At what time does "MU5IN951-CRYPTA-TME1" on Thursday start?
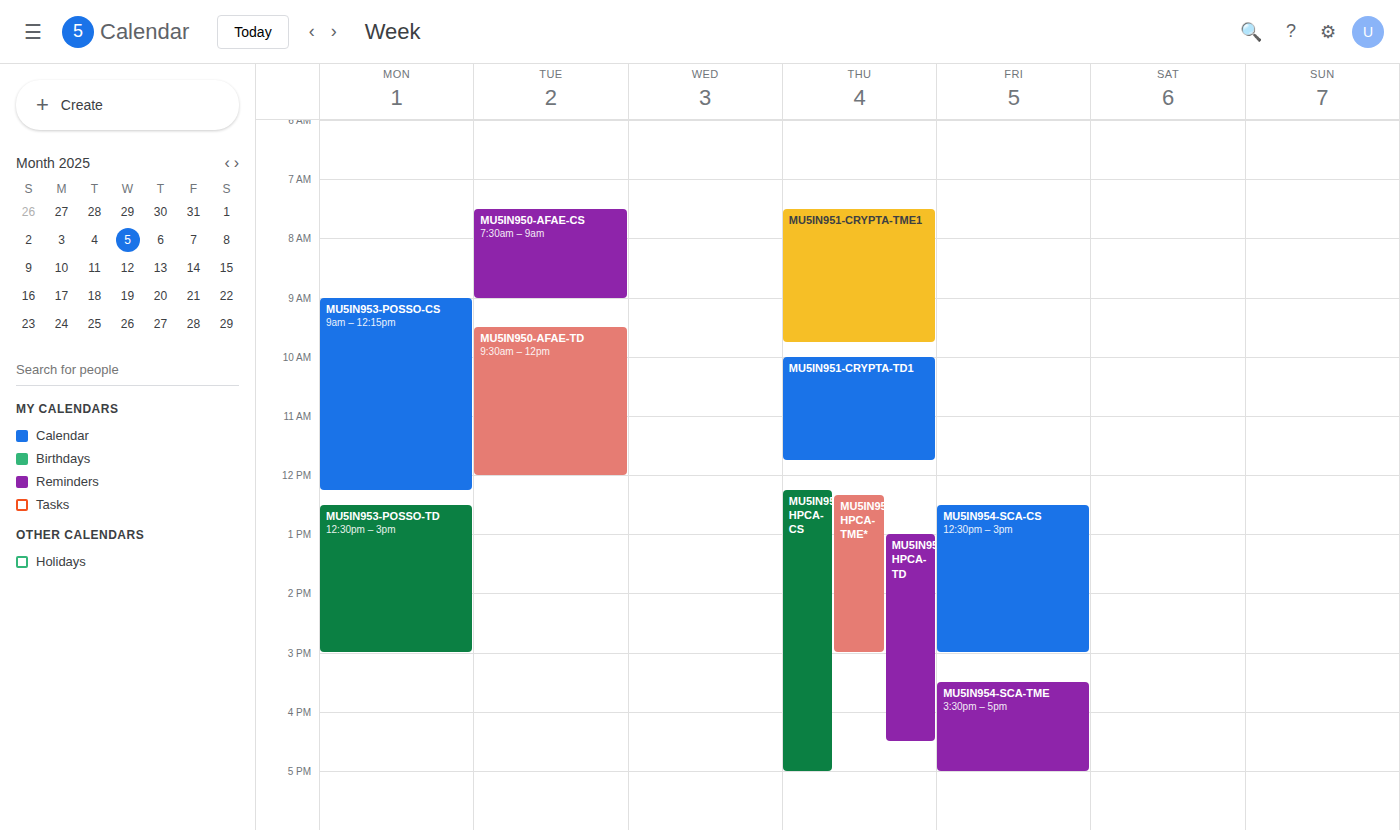
7:30 AM